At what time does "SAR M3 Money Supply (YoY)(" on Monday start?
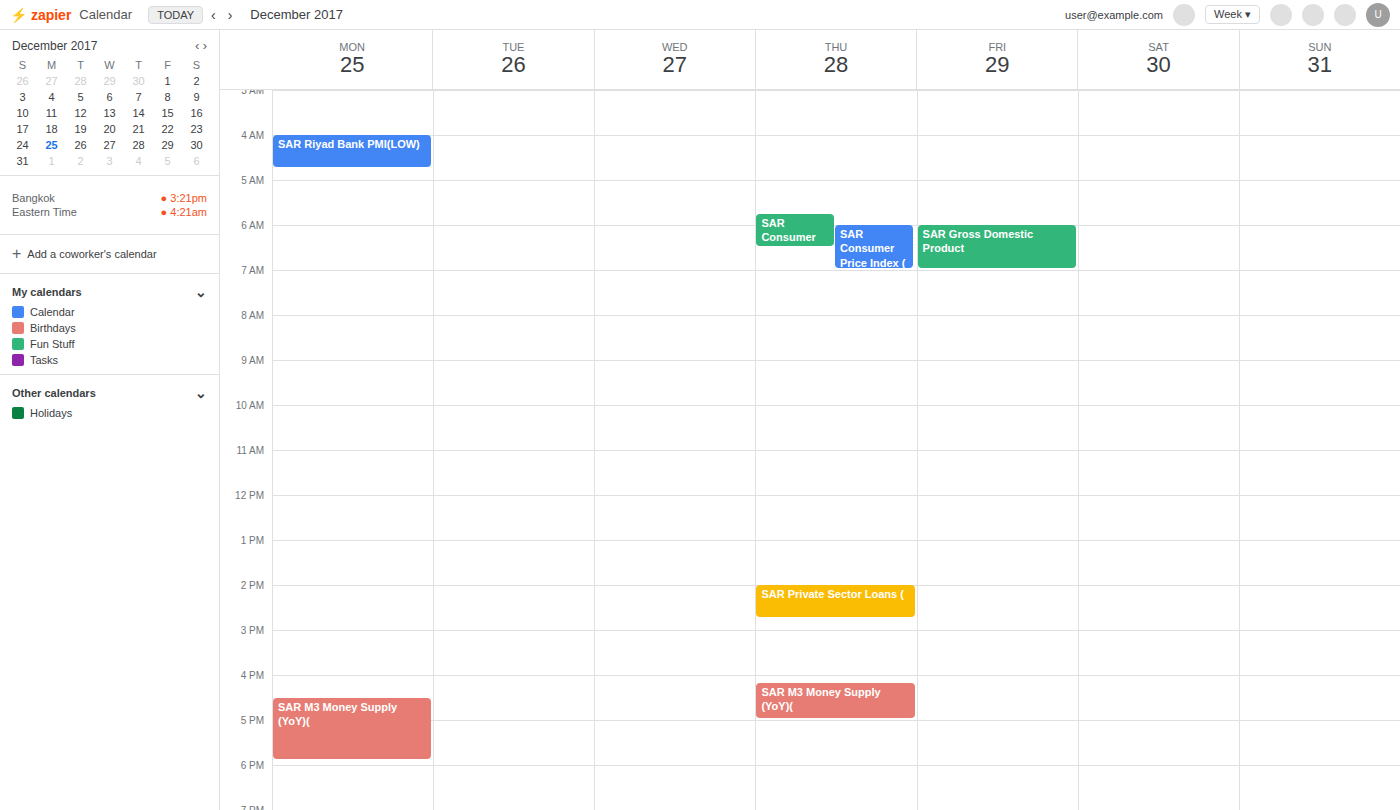
4:30 PM